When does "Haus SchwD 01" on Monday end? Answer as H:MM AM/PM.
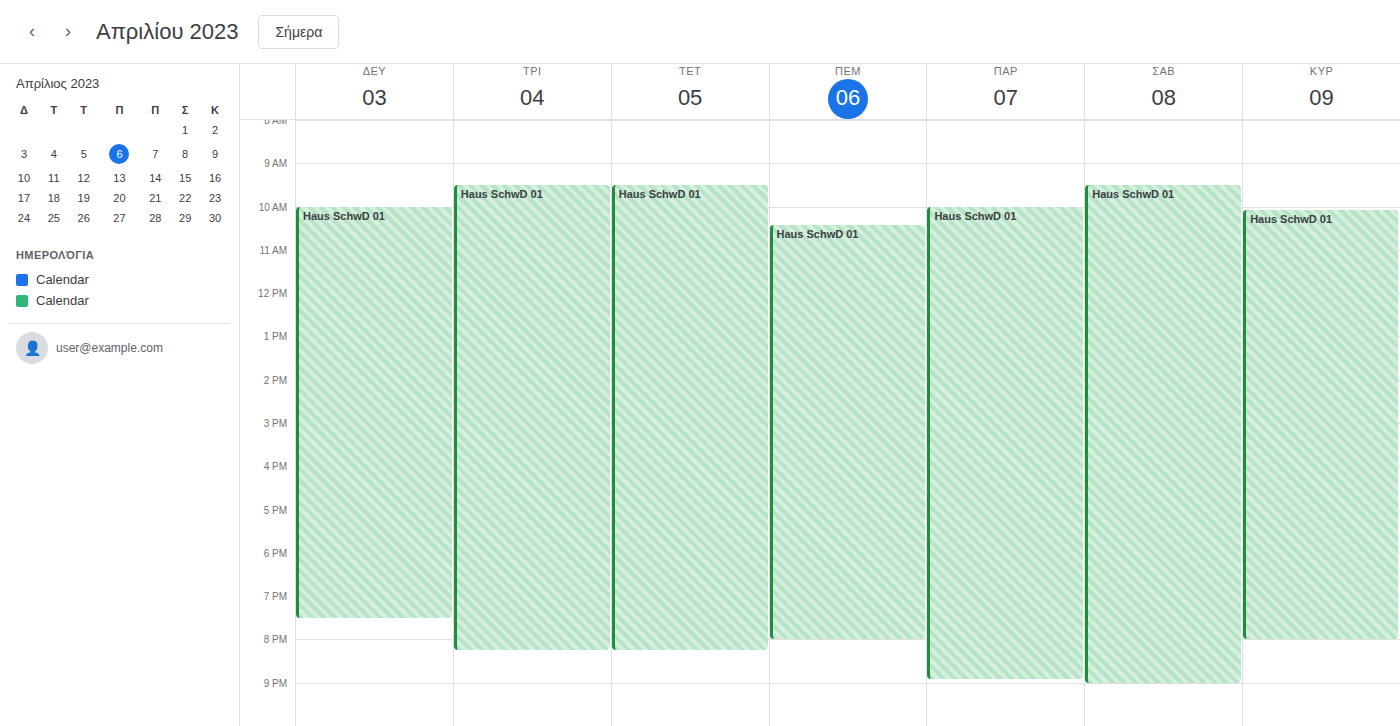
7:30 PM